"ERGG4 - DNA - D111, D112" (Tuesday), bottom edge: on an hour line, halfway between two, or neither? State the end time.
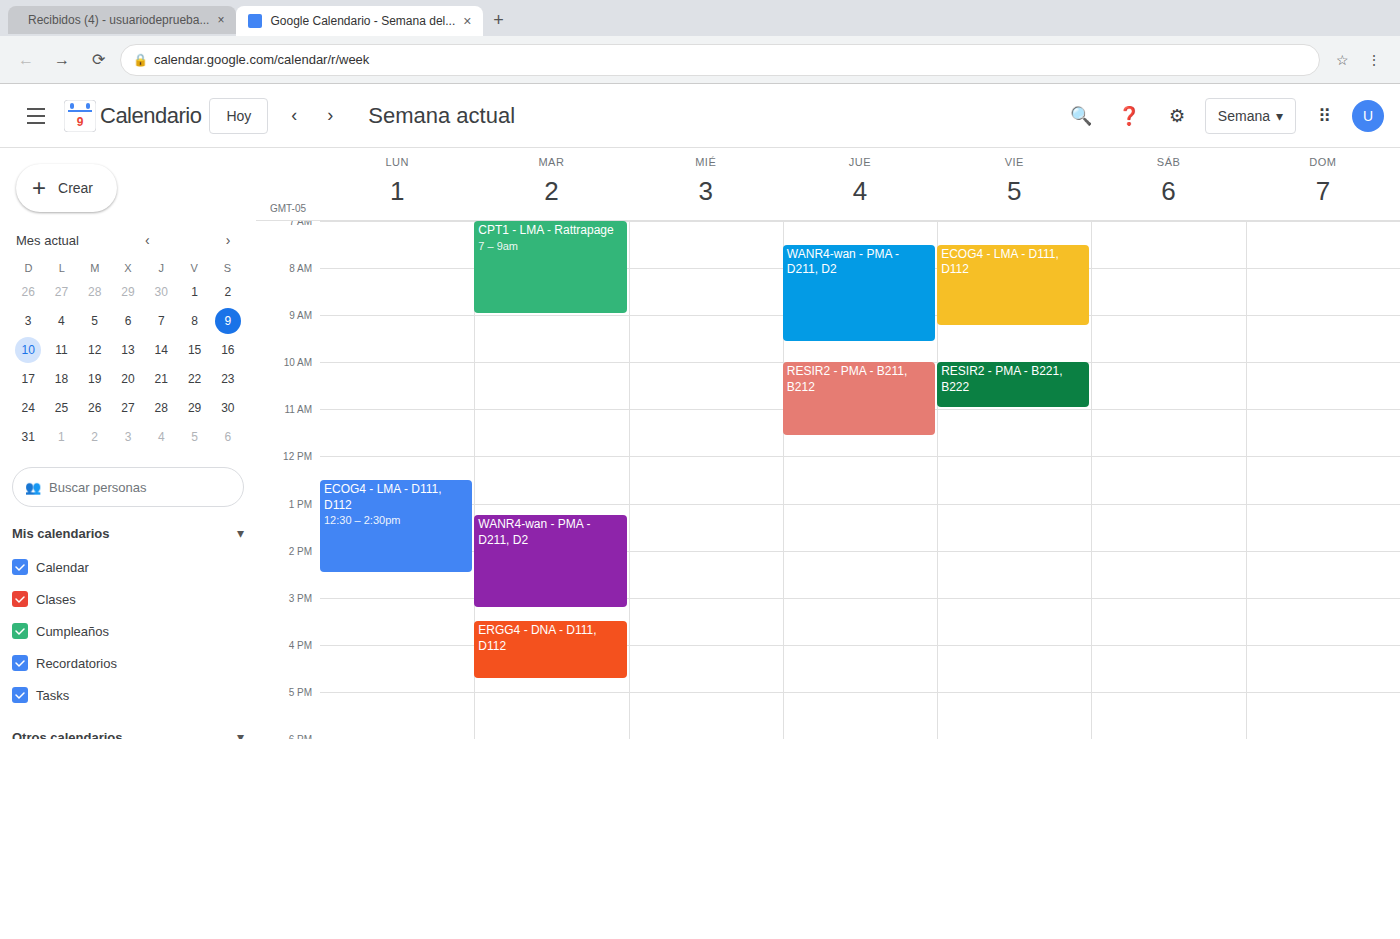
4:45 PM -- neither: three quarters of the way from the 4 PM line to the 5 PM line.